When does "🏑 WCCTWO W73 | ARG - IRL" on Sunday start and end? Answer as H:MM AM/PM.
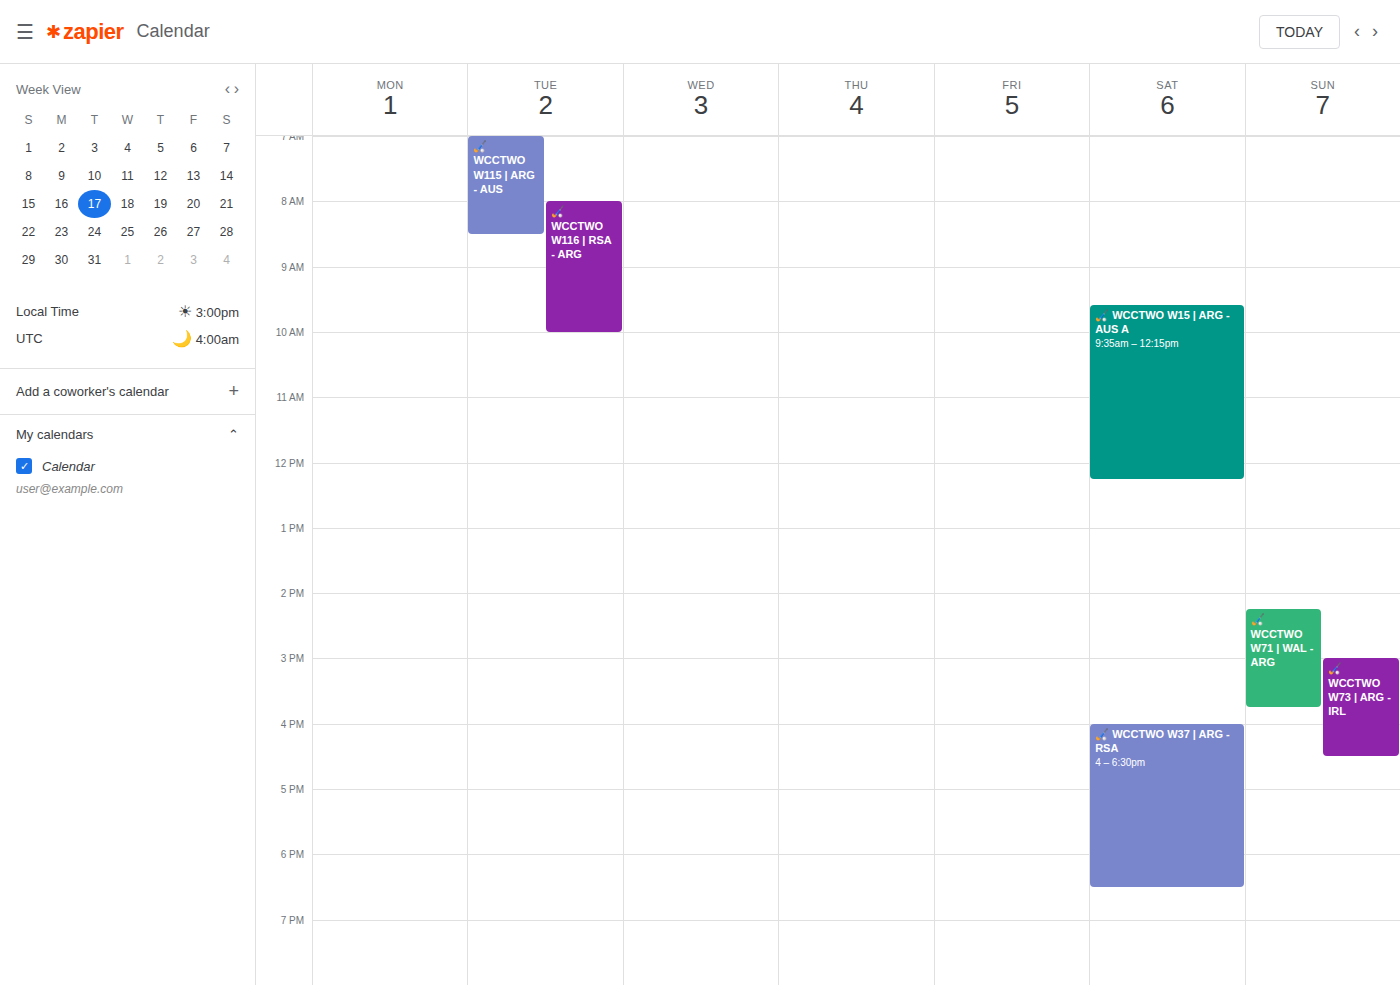
3:00 PM to 4:30 PM